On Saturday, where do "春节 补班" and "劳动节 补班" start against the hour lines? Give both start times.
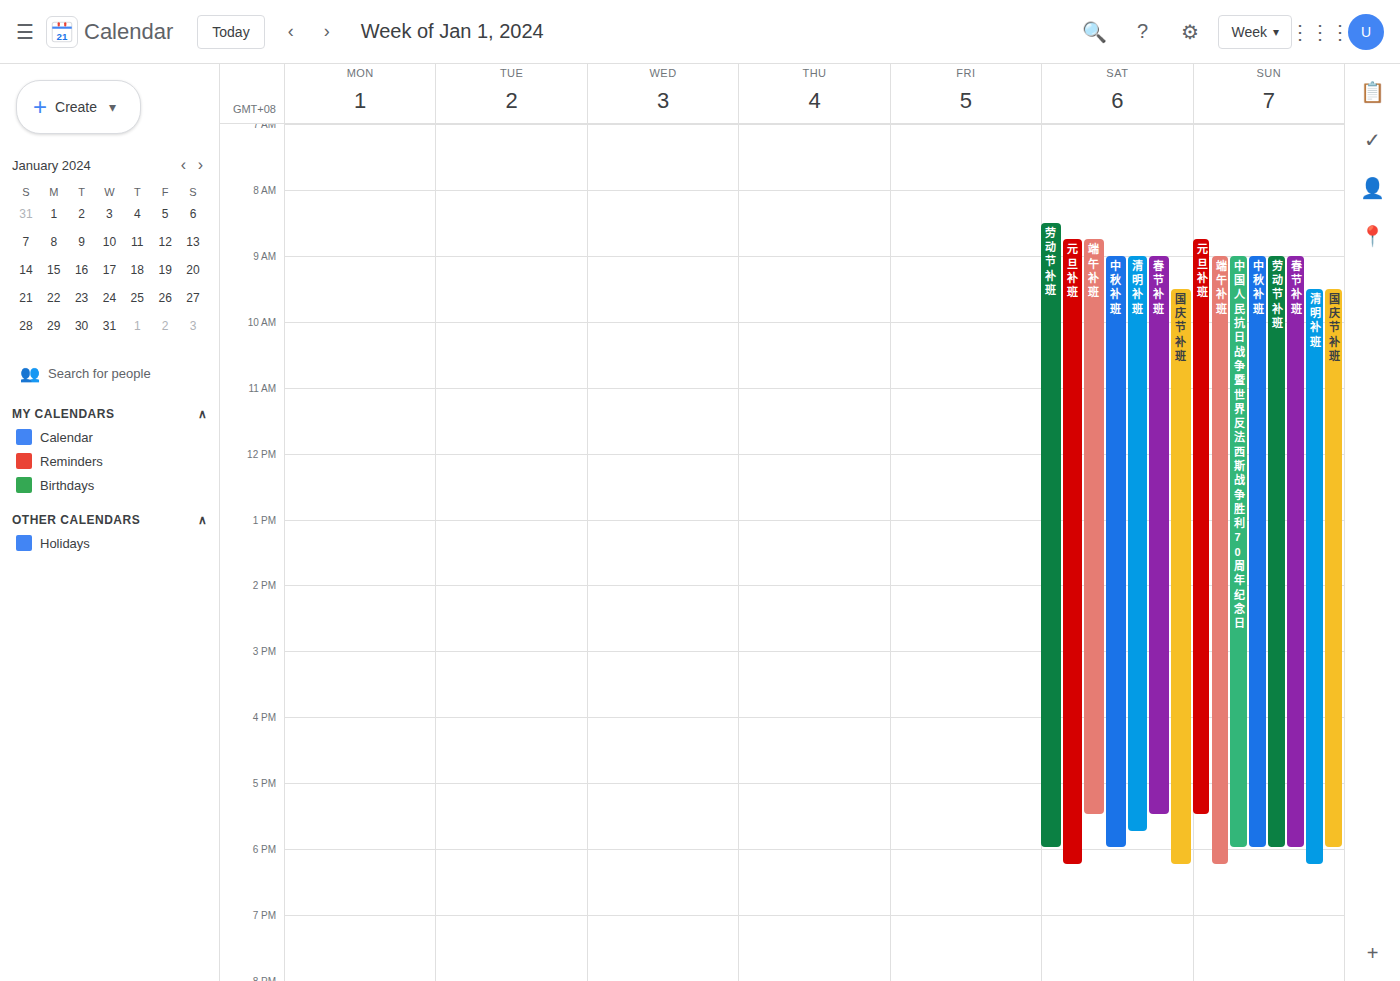
"春节 补班": 9:00 AM, exactly on the 9 AM line. "劳动节 补班": 8:30 AM, halfway between the 8 AM and 9 AM lines.